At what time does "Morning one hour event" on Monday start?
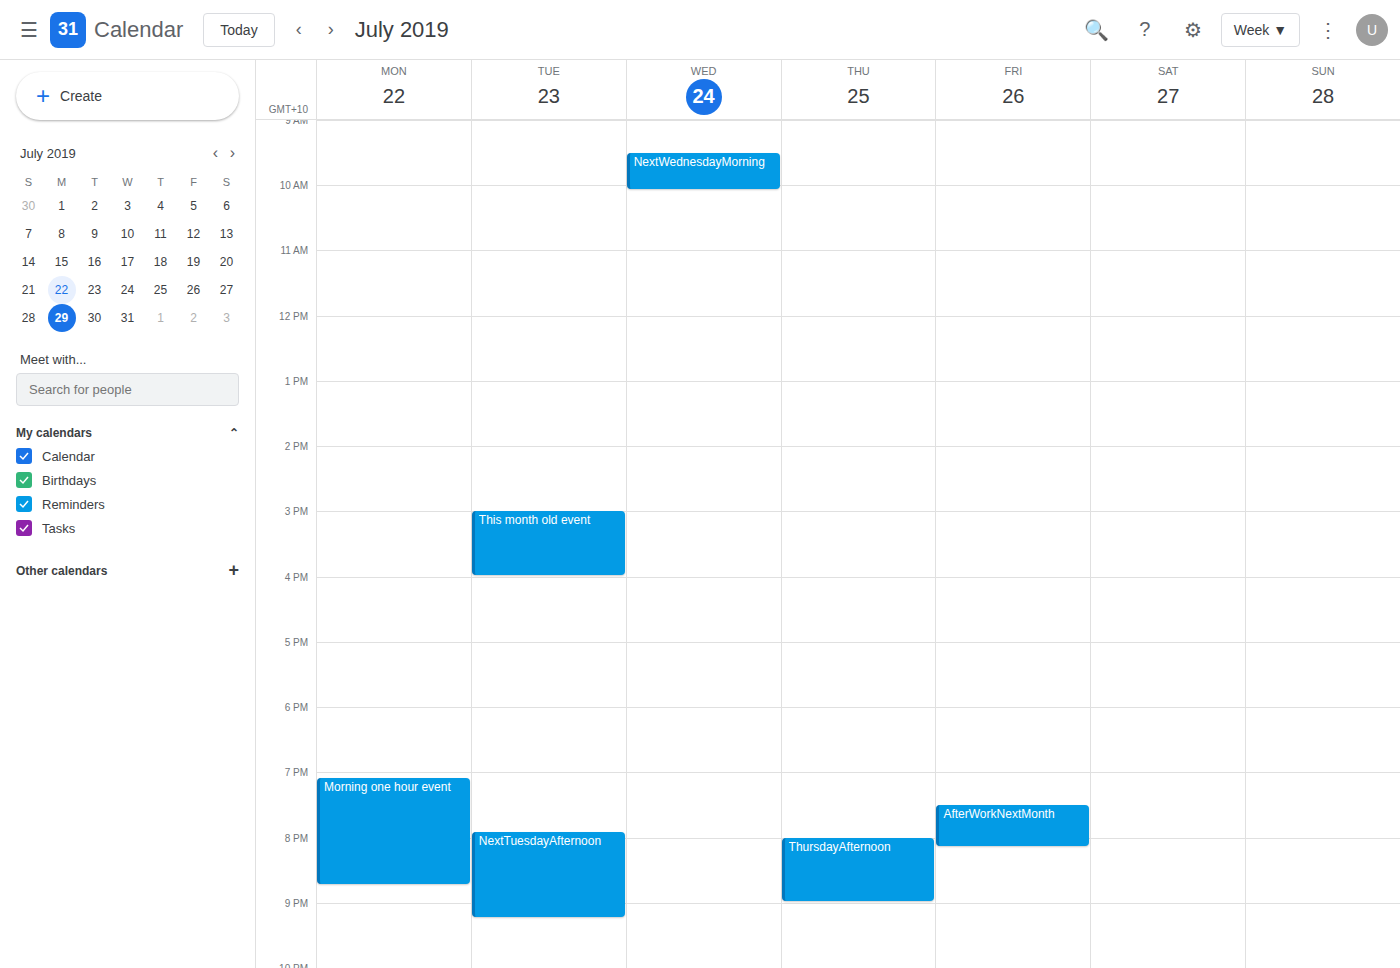
19:05